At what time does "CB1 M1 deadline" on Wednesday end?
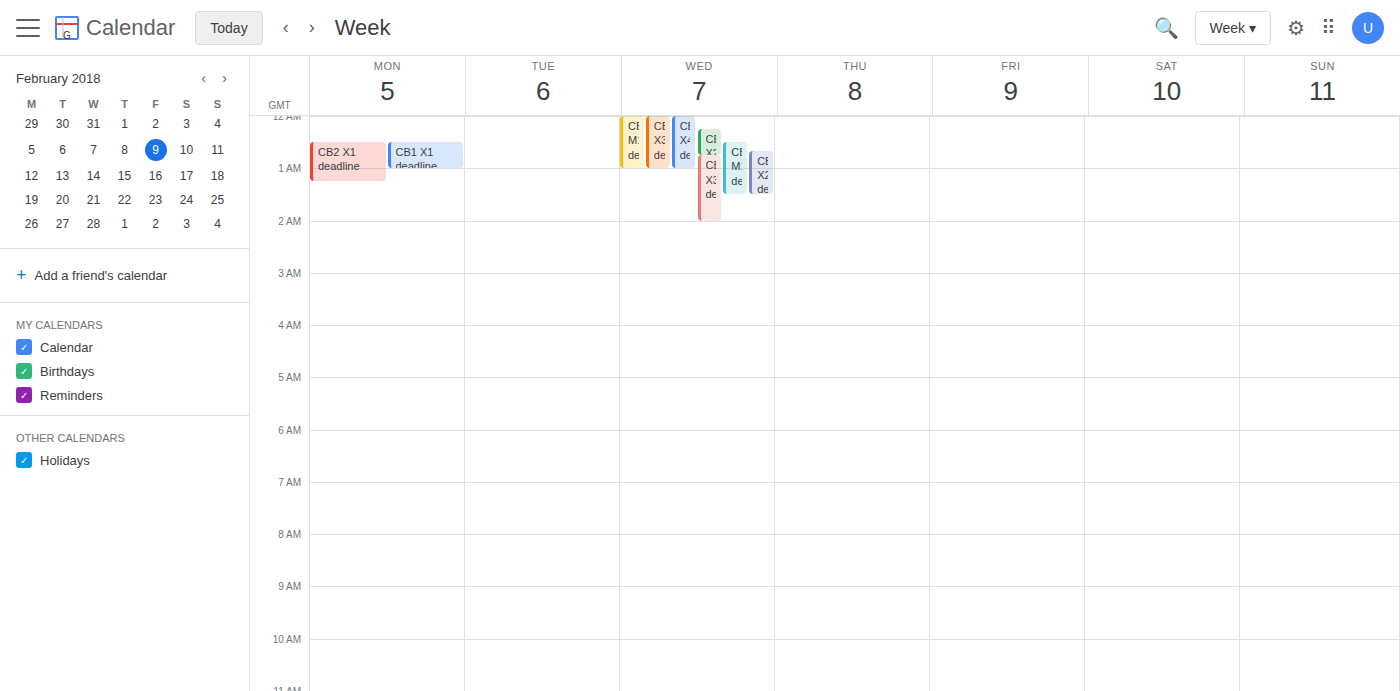
1:00 AM